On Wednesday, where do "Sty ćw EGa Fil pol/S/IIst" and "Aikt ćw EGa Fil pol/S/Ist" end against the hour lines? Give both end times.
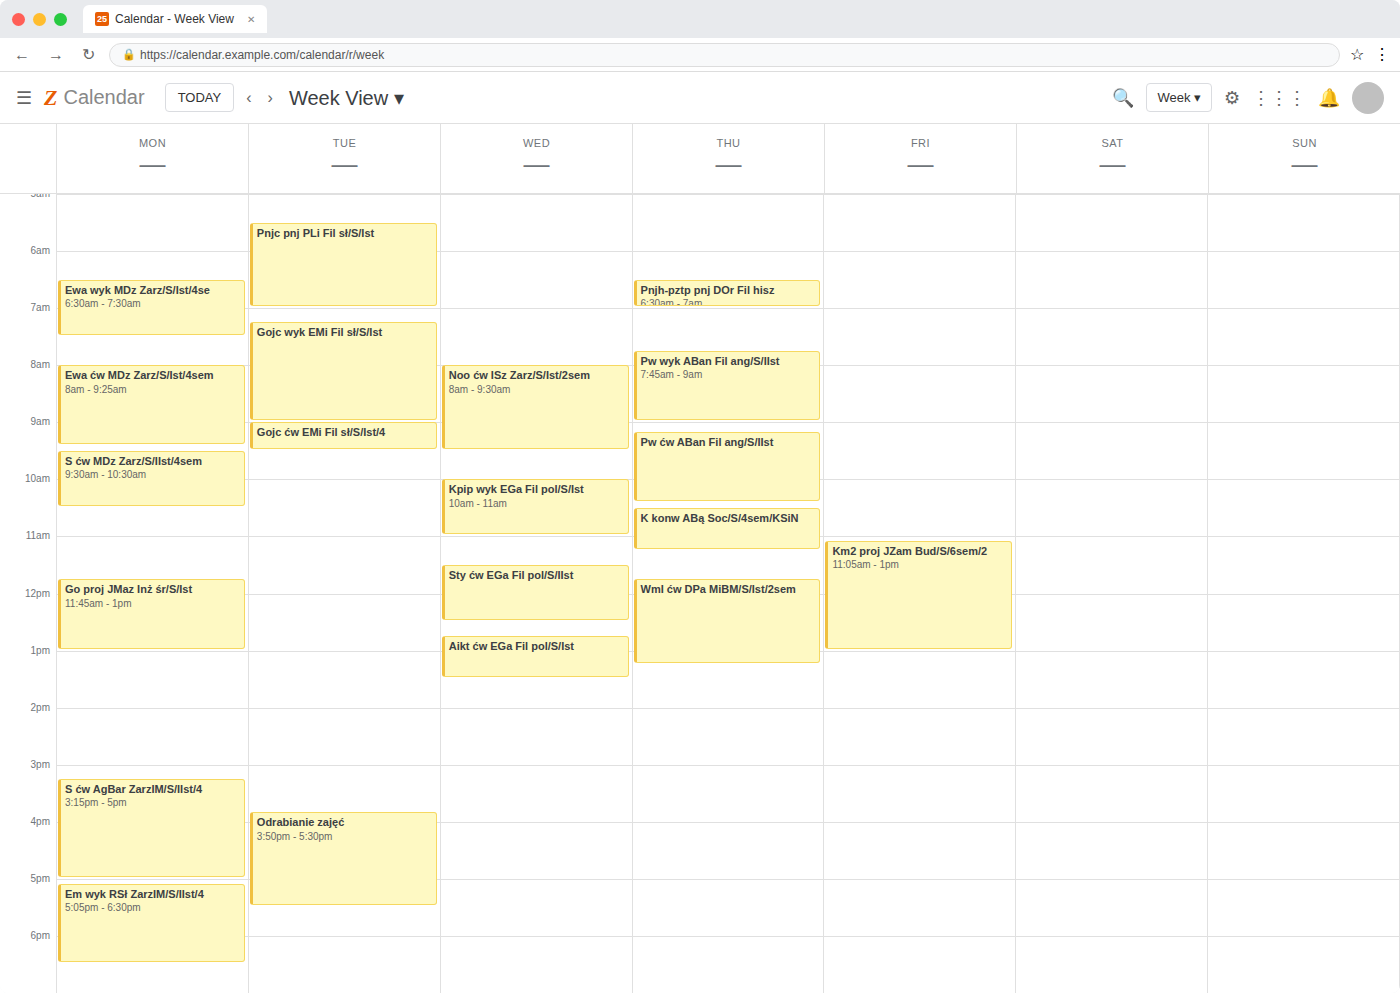
"Sty ćw EGa Fil pol/S/IIst": 12:30 PM, halfway between the 12 PM and 1 PM lines. "Aikt ćw EGa Fil pol/S/Ist": 1:30 PM, halfway between the 1 PM and 2 PM lines.